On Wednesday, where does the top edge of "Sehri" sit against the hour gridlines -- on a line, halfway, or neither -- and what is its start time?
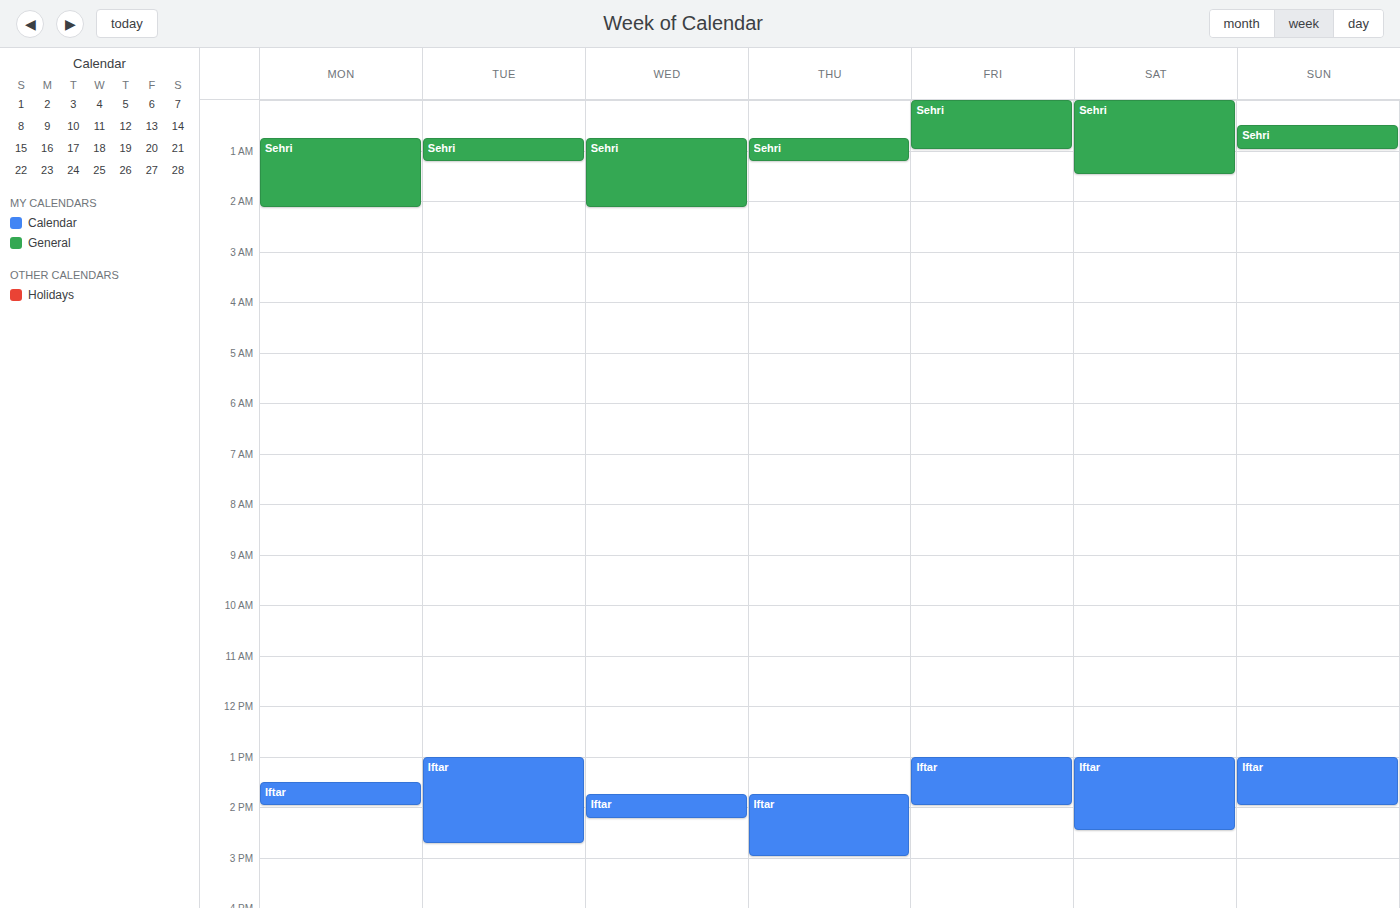
12:45 AM -- neither: three quarters of the way from the 12 AM line to the 1 AM line.